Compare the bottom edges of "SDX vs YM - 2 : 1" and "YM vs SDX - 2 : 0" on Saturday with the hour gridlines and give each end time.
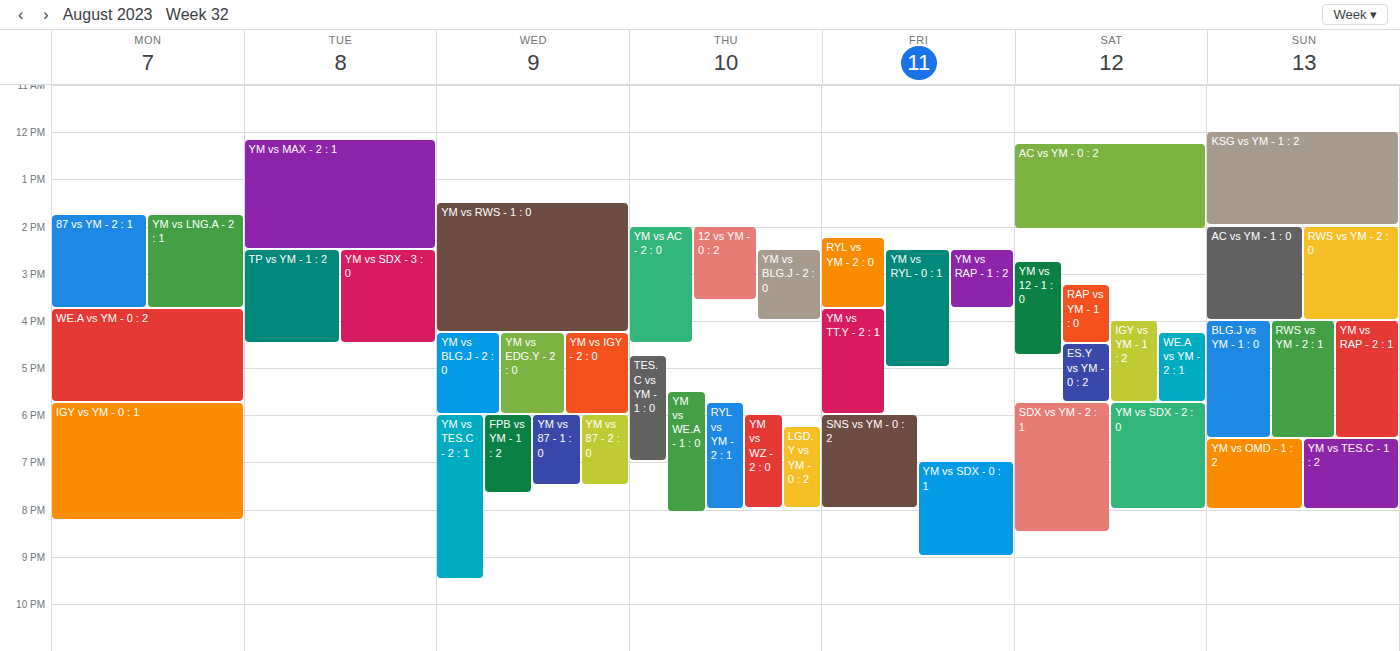
"SDX vs YM - 2 : 1": 20:30, halfway between the 20:00 and 21:00 lines. "YM vs SDX - 2 : 0": 20:00, exactly on the 20:00 line.